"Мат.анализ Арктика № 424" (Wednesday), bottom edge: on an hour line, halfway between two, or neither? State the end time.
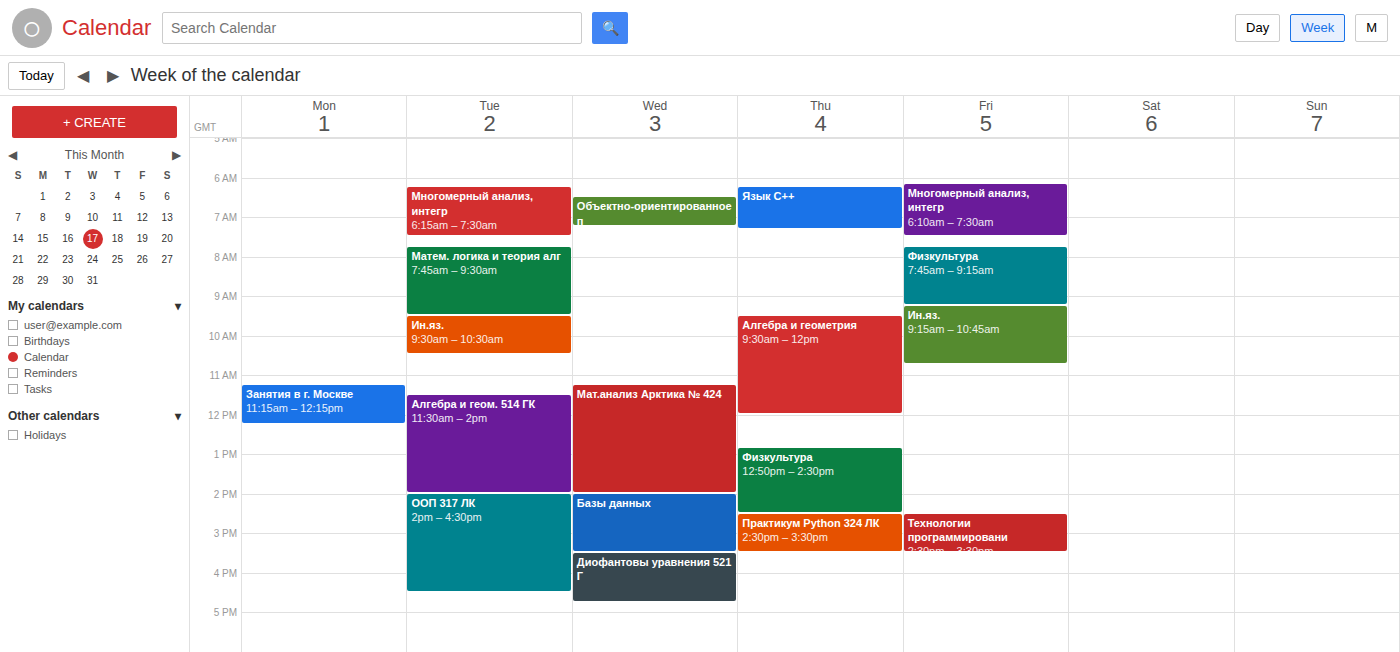
2:00 PM -- exactly on the 2 PM line.